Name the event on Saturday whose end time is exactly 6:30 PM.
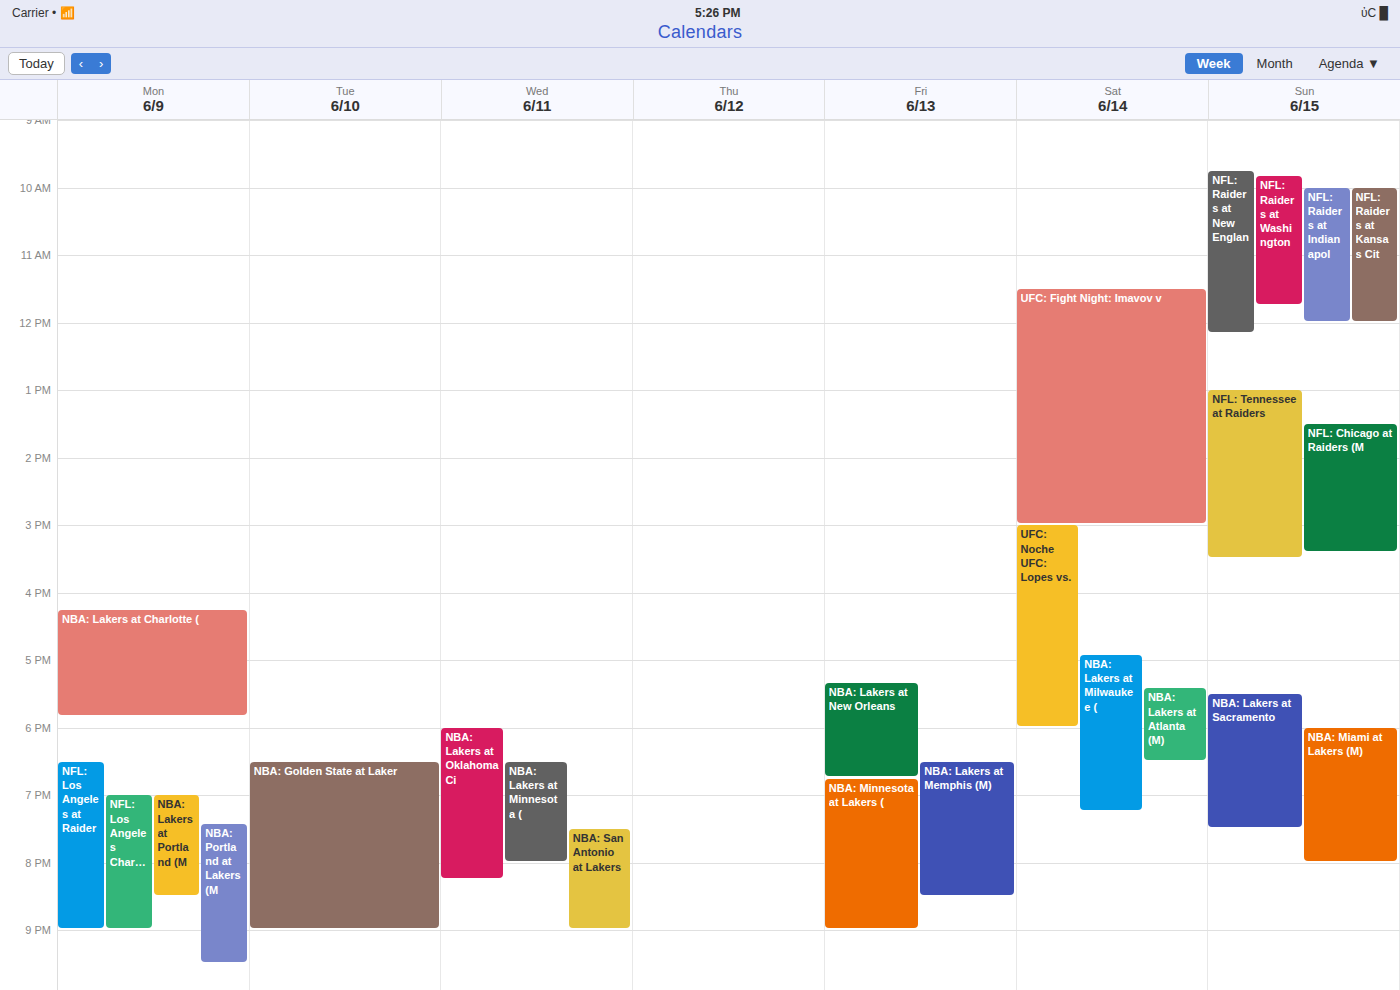
"NBA: Lakers at Atlanta (M)"